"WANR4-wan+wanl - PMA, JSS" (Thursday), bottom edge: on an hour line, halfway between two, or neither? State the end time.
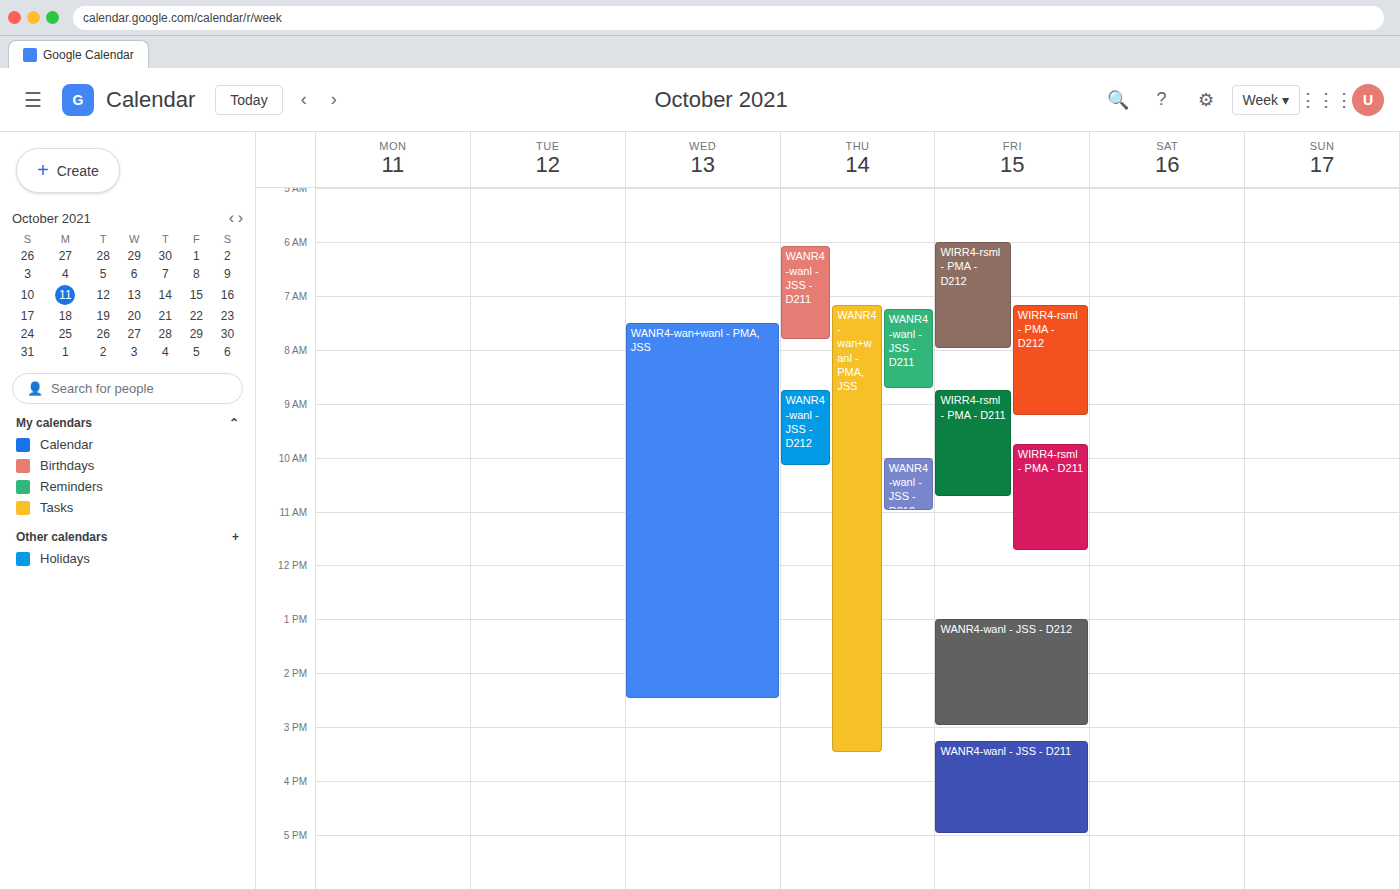
3:30 PM -- halfway between the 3 PM and 4 PM lines.